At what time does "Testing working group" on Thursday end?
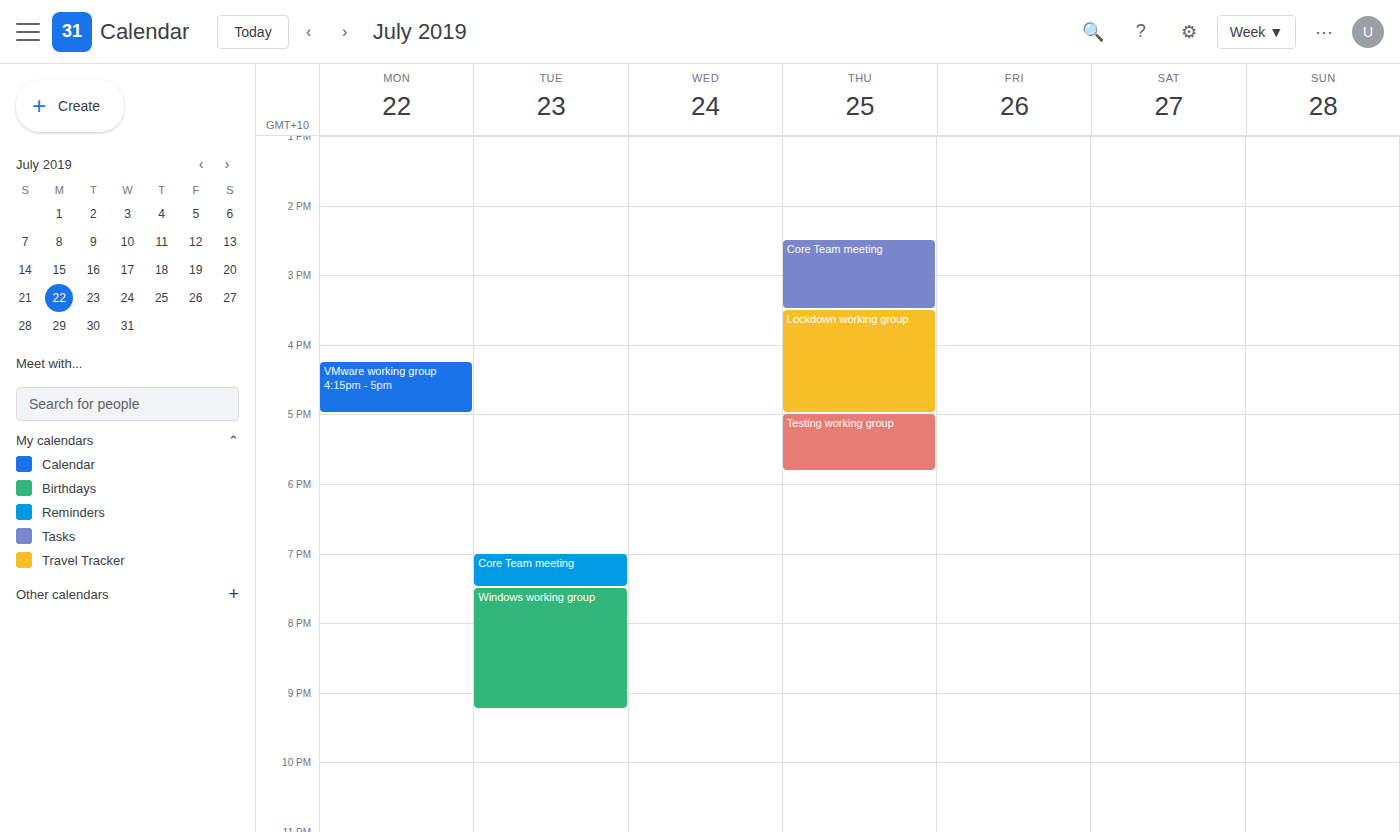
5:50 PM